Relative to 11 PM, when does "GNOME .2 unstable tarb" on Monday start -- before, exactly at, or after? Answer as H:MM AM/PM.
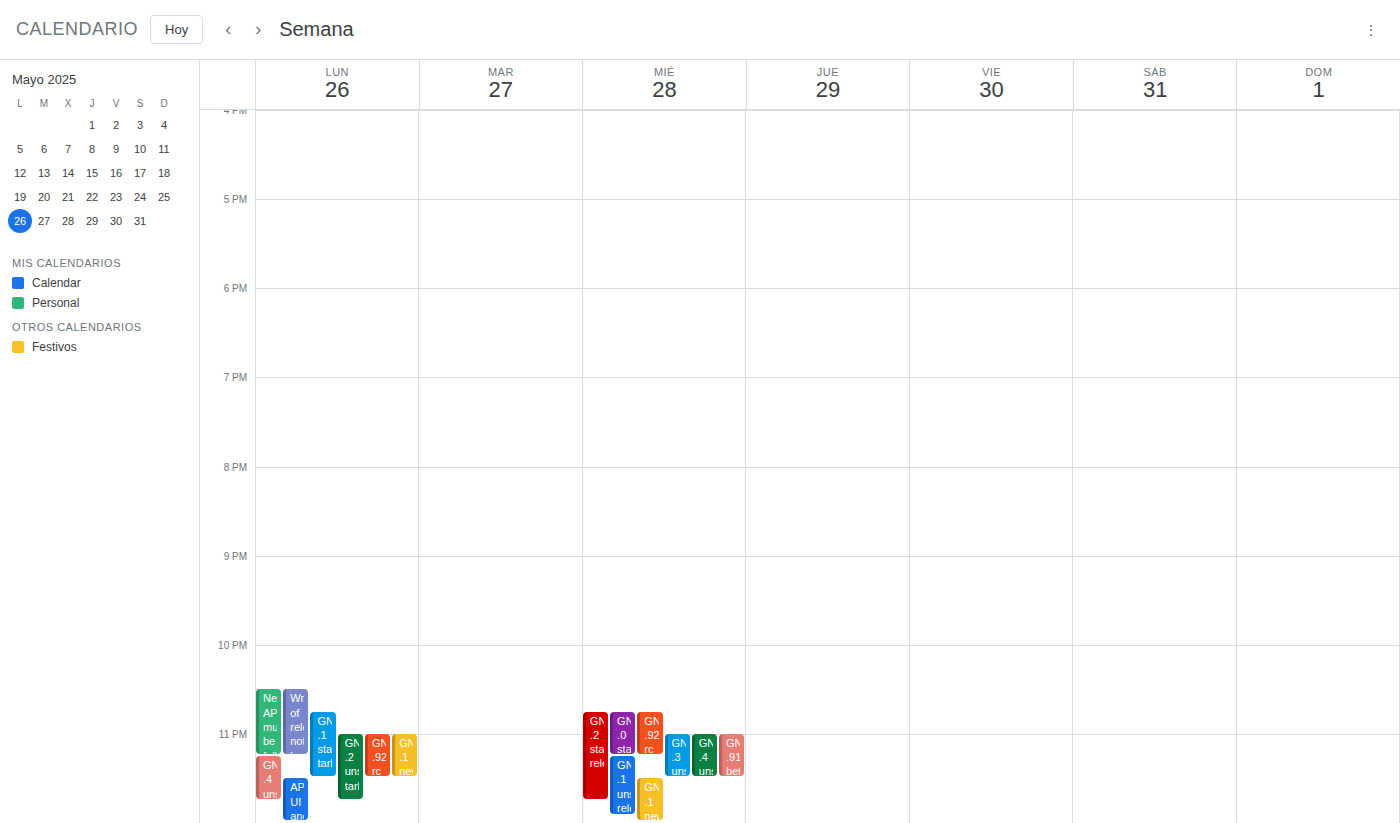
11:00 PM -- exactly at 11 PM, on the 11 PM line.